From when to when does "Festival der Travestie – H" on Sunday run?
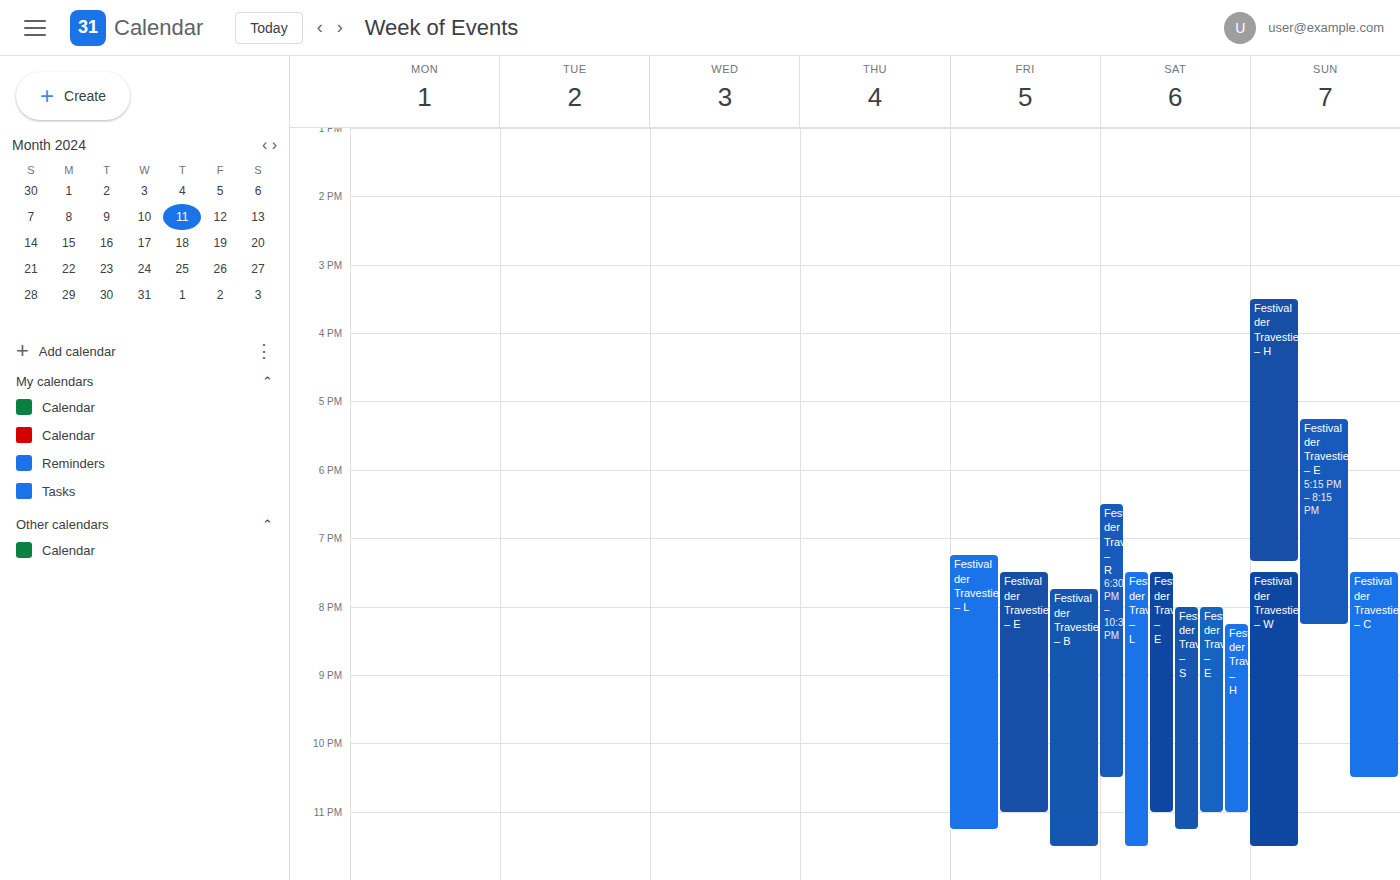
3:30 PM to 7:20 PM